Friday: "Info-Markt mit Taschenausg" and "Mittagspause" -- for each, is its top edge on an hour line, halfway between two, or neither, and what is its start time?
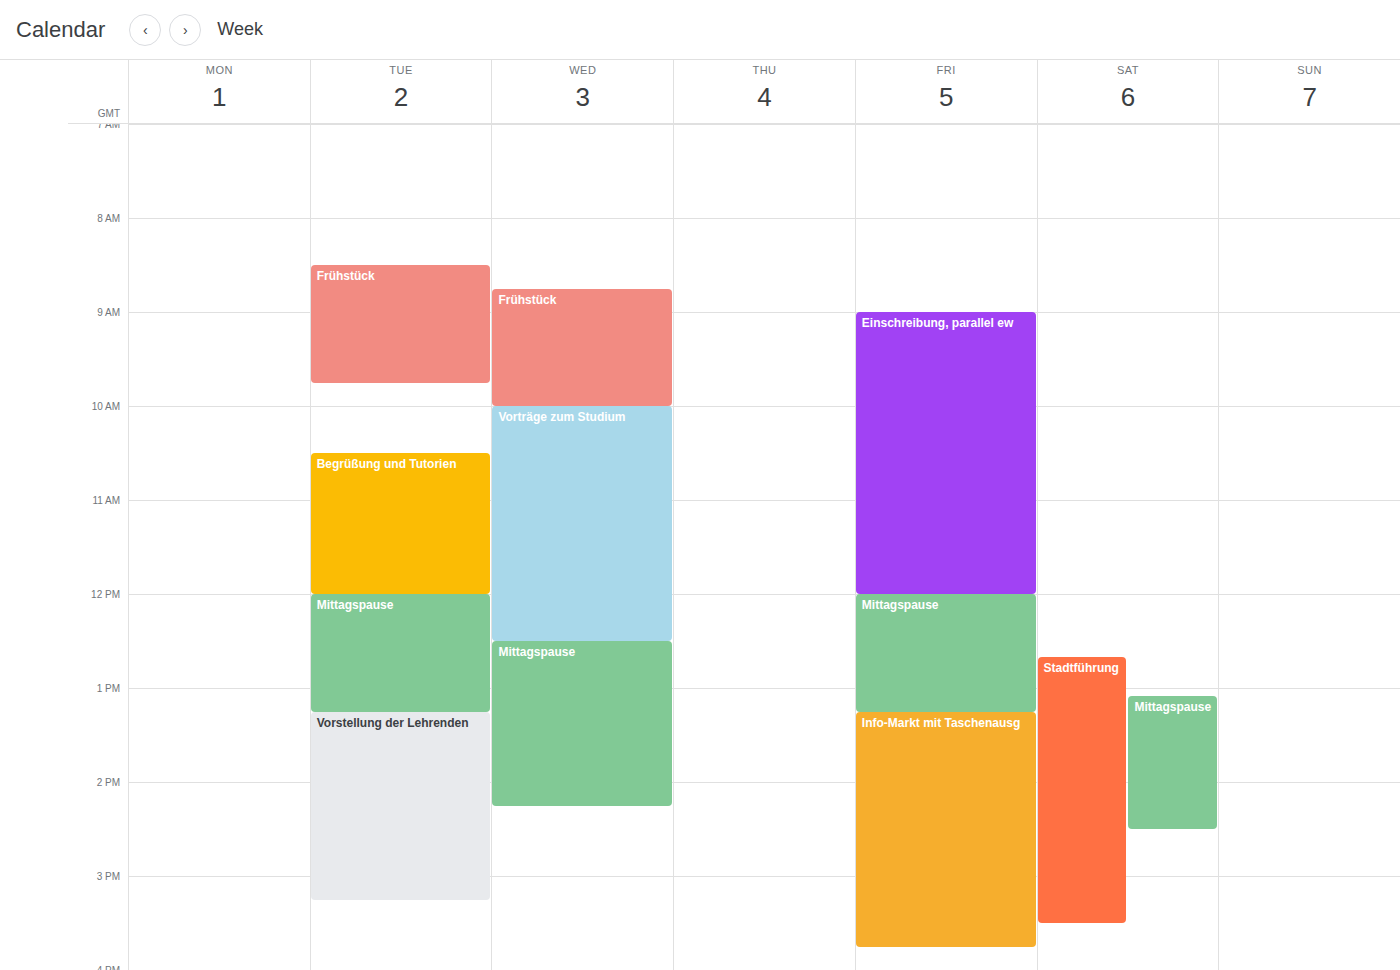
"Info-Markt mit Taschenausg": 1:15 PM, neither: a quarter of the way from the 1 PM line to the 2 PM line. "Mittagspause": 12:00 PM, exactly on the 12 PM line.